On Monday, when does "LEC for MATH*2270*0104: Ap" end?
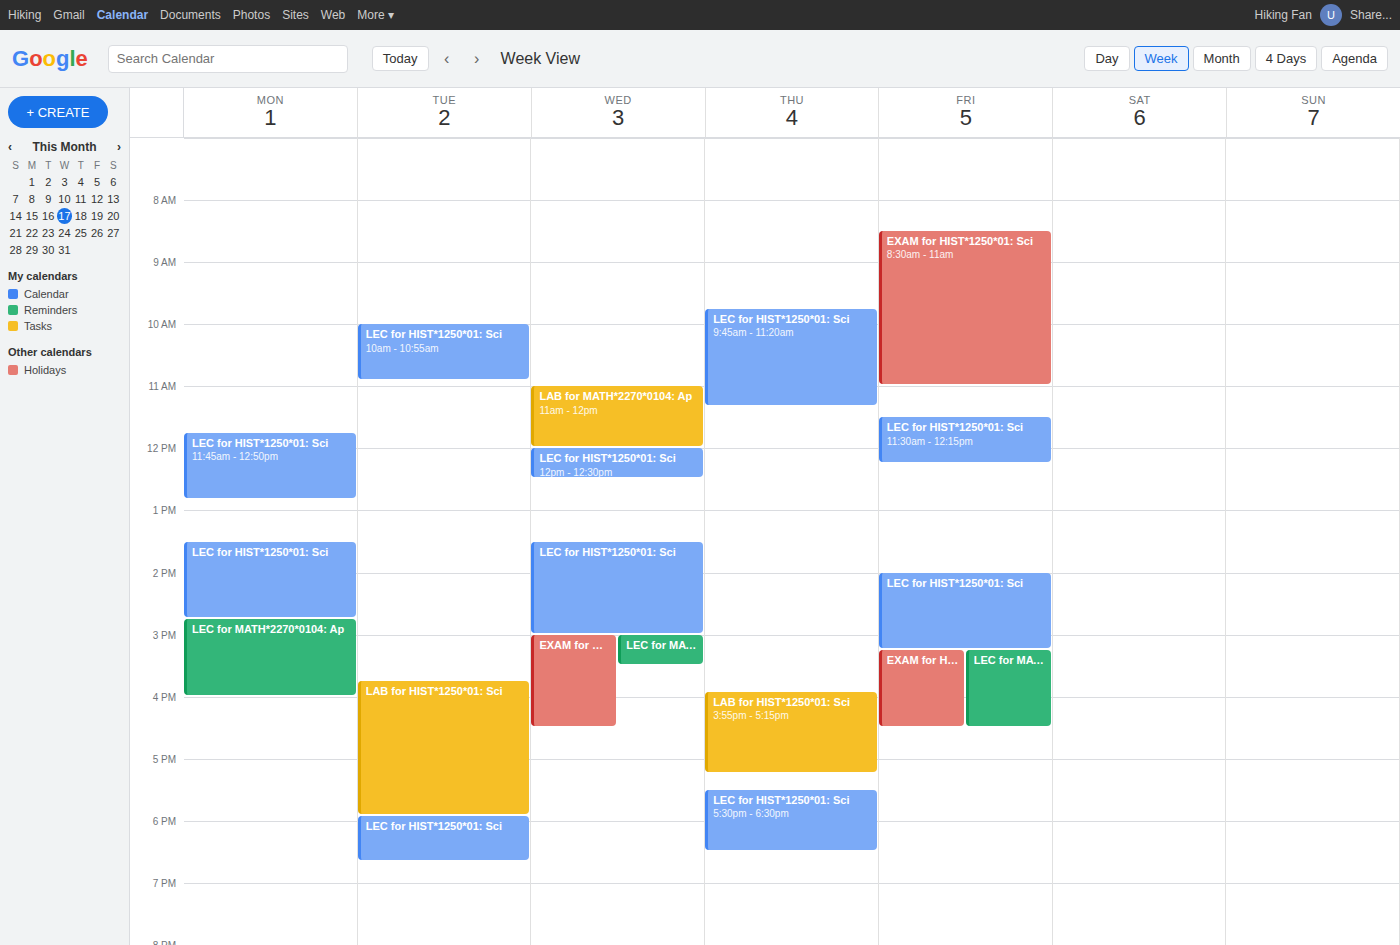
4:00 PM